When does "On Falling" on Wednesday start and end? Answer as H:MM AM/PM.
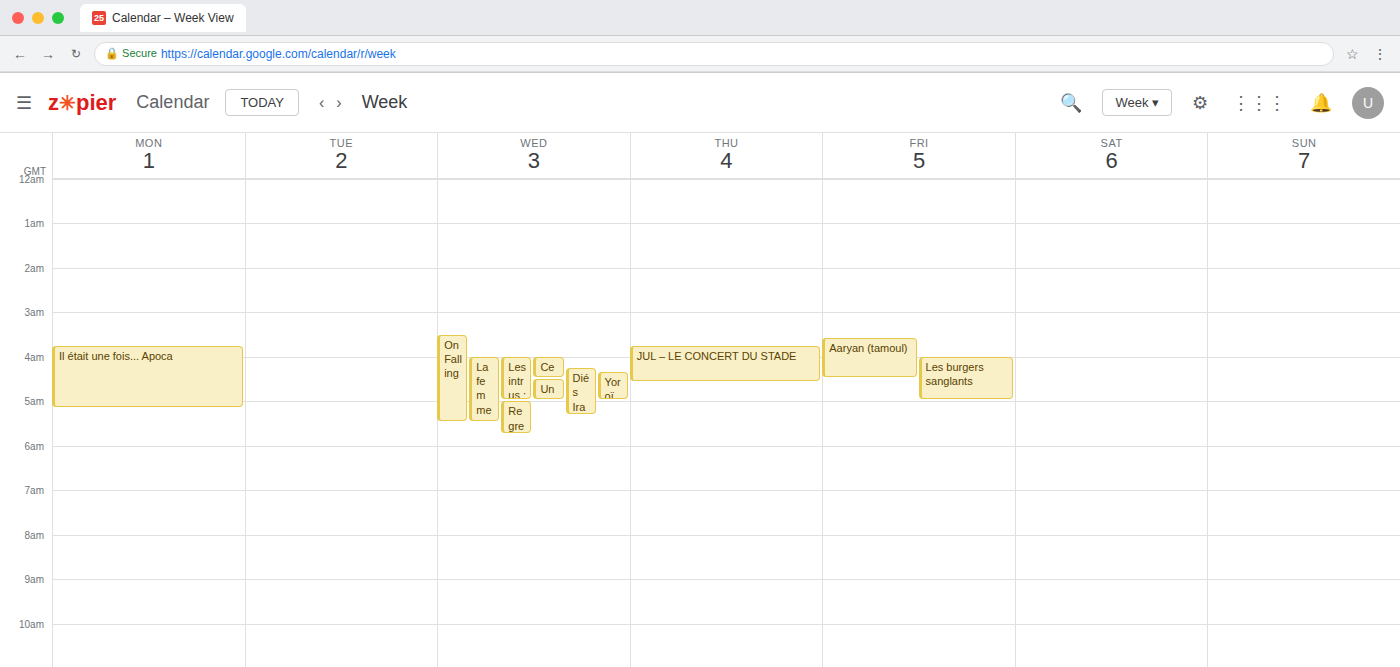
3:30 AM to 5:30 AM